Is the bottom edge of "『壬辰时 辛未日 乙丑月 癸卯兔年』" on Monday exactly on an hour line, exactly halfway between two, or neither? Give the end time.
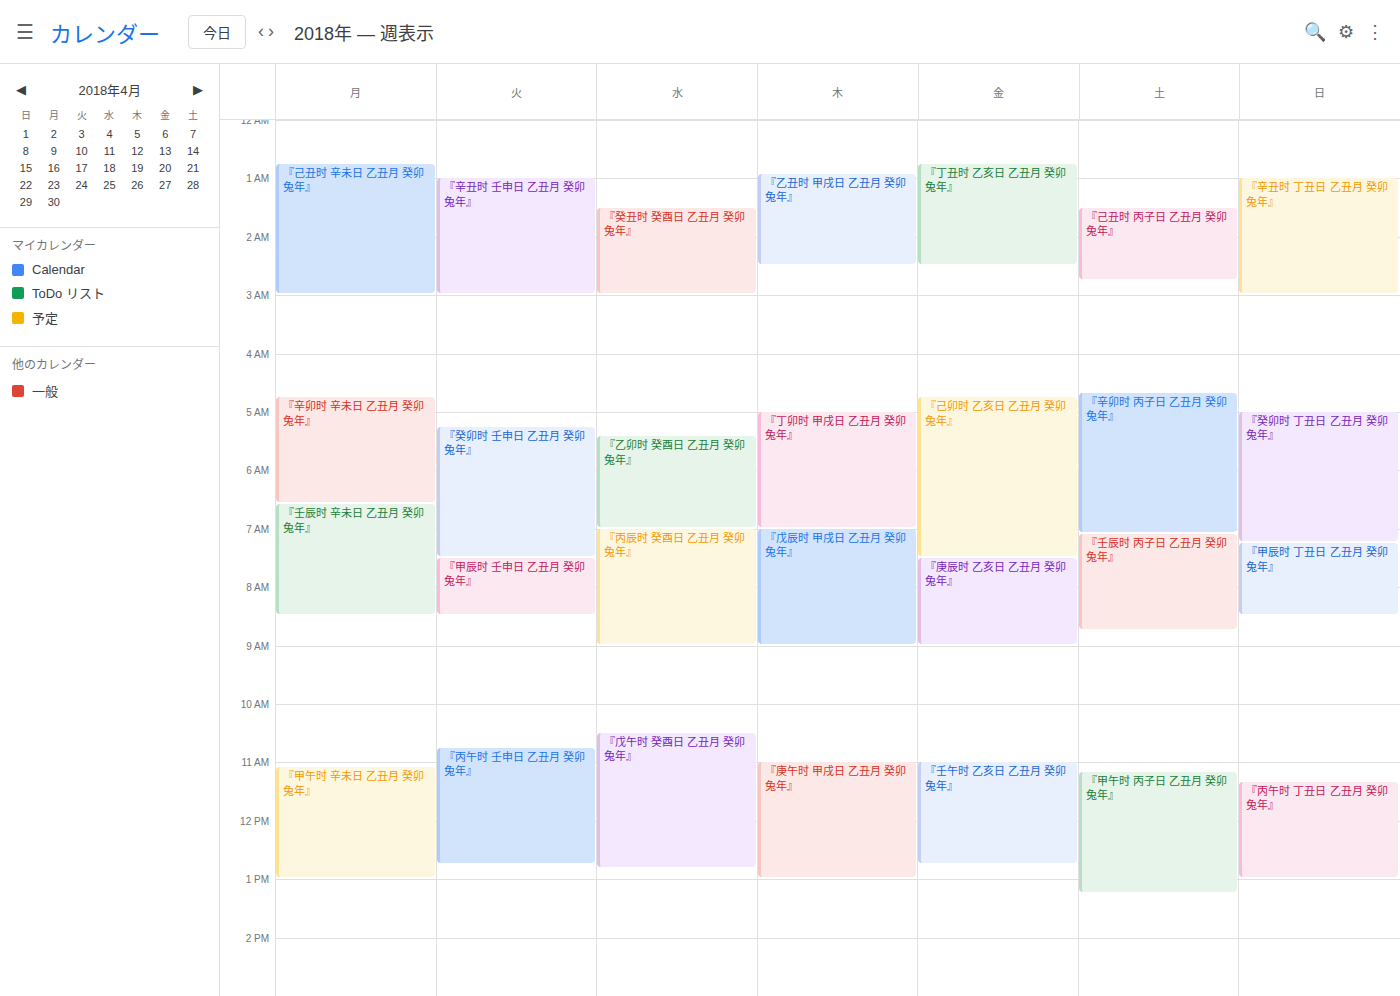
8:30 AM -- halfway between the 8 AM and 9 AM lines.